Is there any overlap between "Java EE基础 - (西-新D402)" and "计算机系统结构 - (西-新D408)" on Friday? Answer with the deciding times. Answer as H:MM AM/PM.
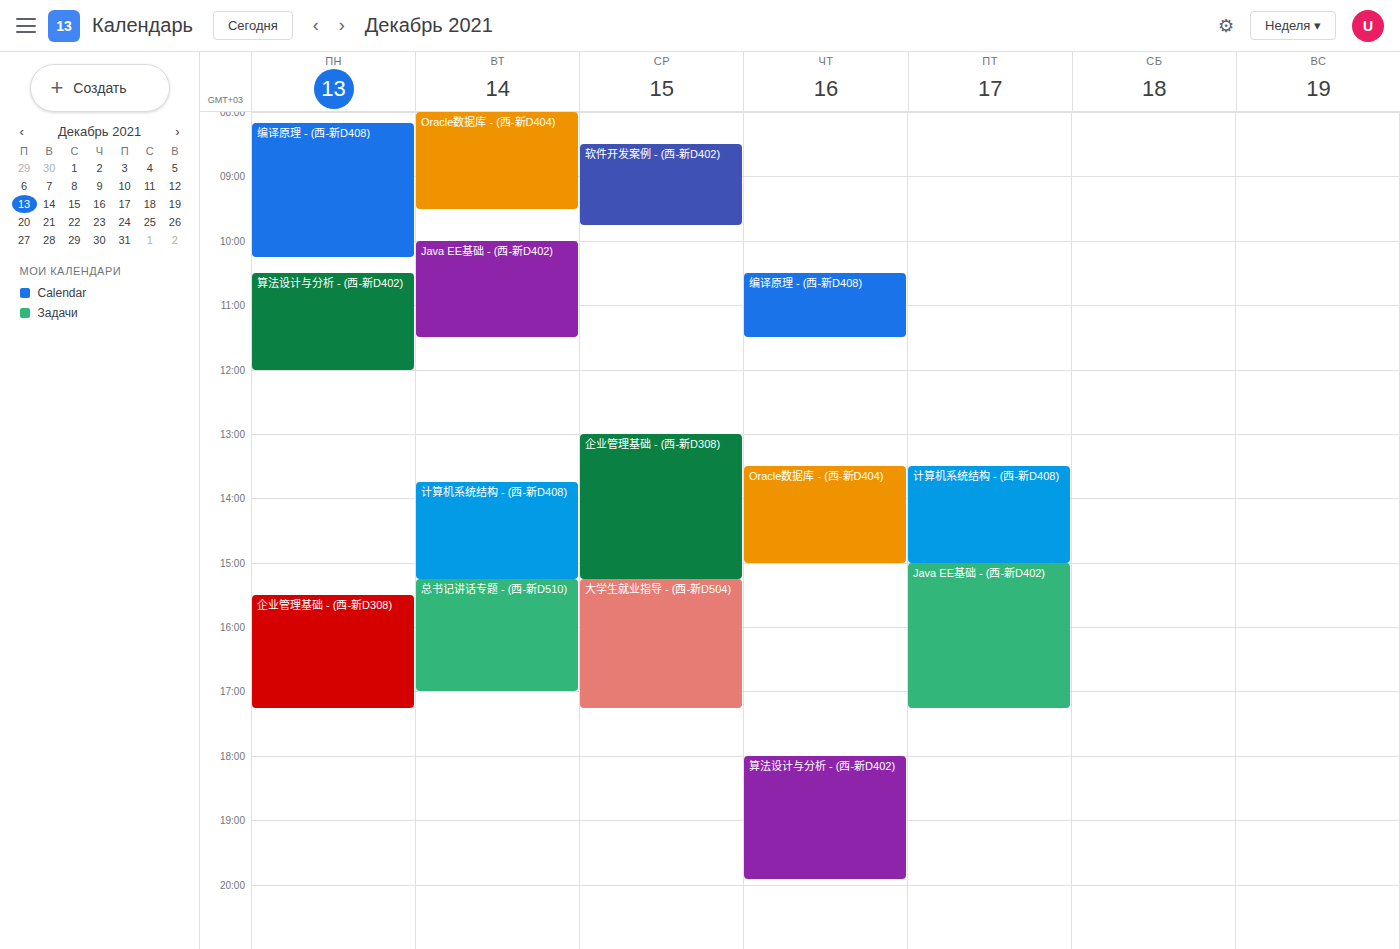
"计算机系统结构 - (西-新D408)" ends at 3:00 PM, exactly when "Java EE基础 - (西-新D402)" starts -- they touch but do not overlap.